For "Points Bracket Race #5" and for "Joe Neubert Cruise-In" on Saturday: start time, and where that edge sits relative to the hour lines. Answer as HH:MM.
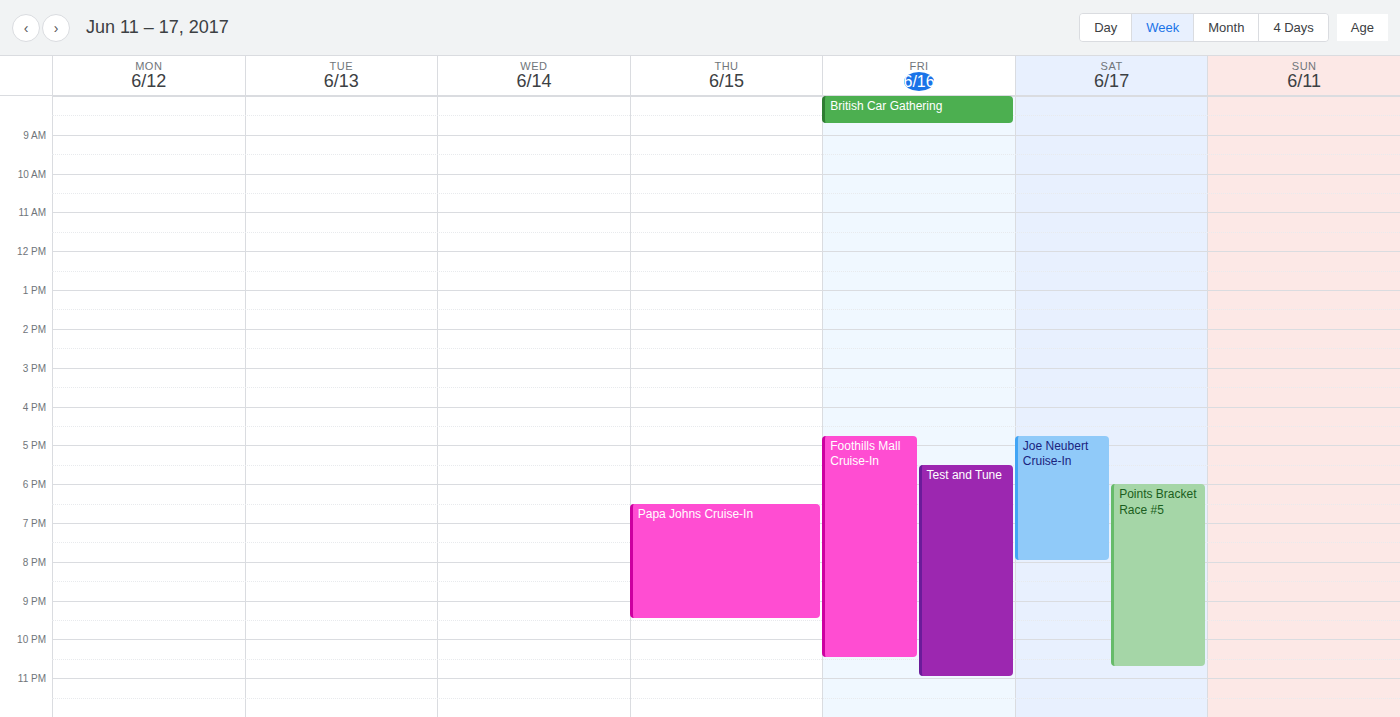
"Points Bracket Race #5": 18:00, exactly on the 18:00 line. "Joe Neubert Cruise-In": 16:45, neither: three quarters of the way from the 16:00 line to the 17:00 line.